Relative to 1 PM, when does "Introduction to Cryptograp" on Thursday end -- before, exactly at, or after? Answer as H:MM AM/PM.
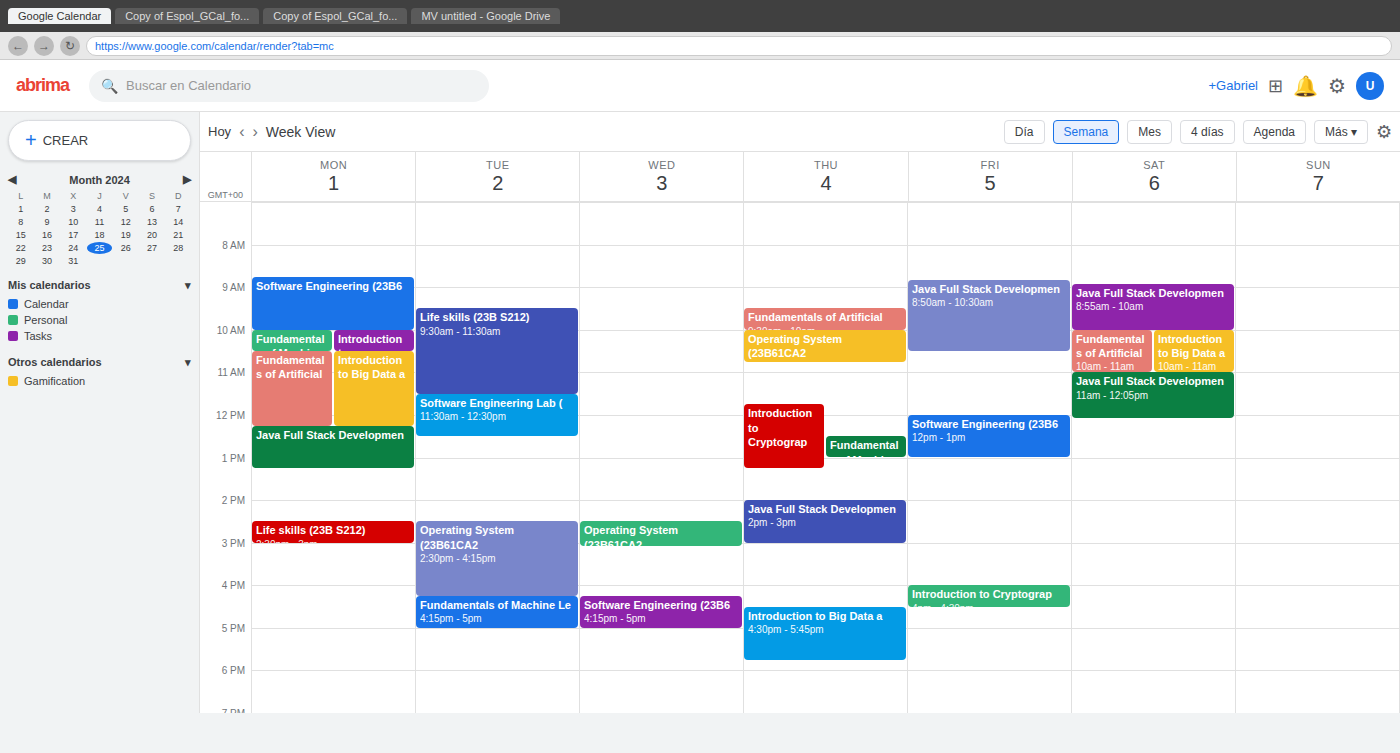
1:15 PM -- after 1 PM, 15 minutes below the 1 PM line.